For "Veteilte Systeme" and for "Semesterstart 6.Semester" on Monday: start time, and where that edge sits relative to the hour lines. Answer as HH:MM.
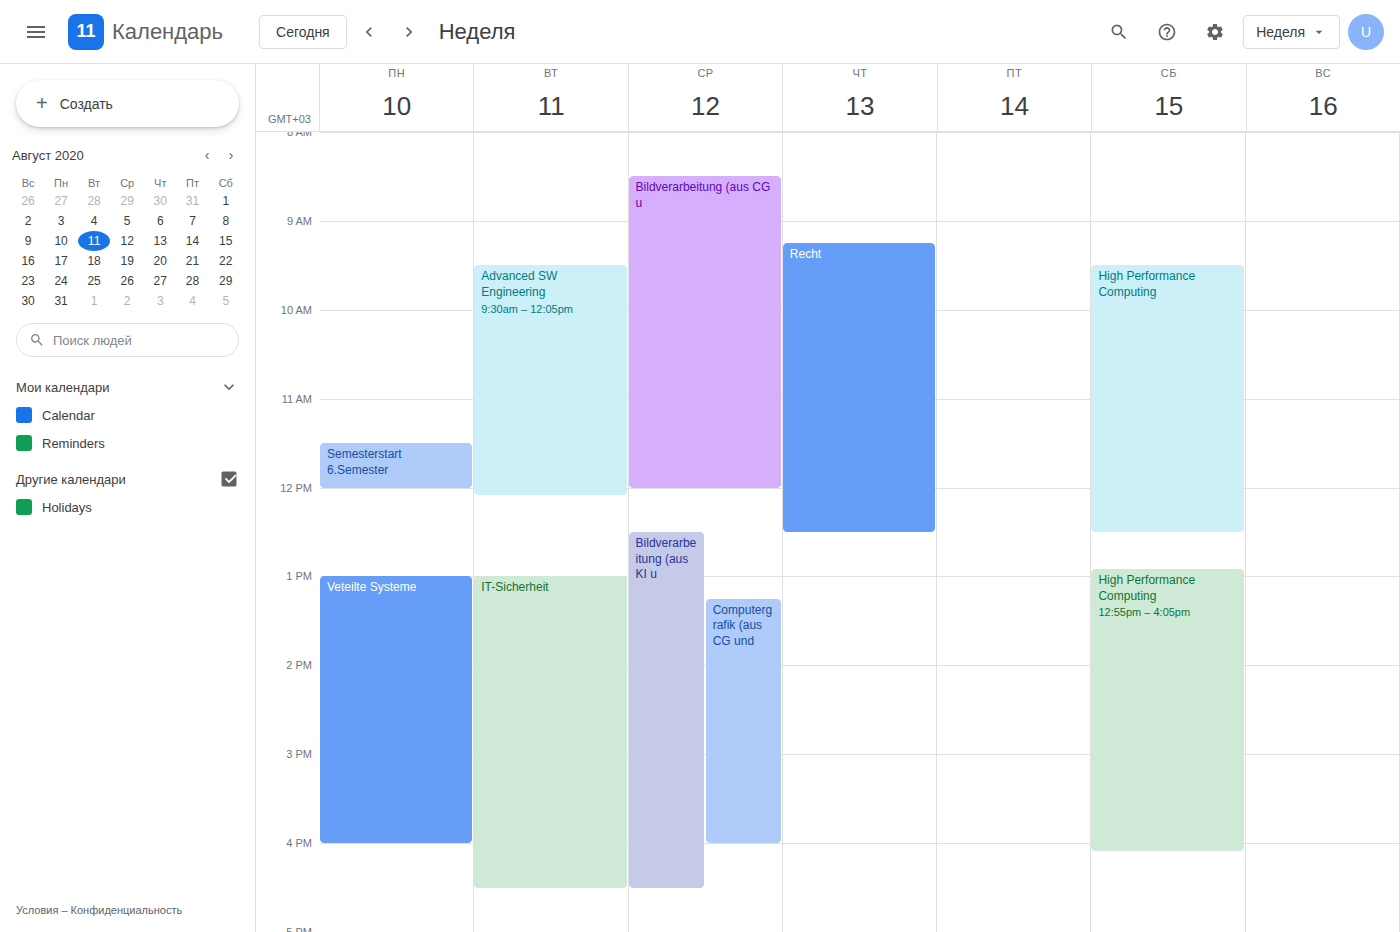
"Veteilte Systeme": 13:00, exactly on the 13:00 line. "Semesterstart 6.Semester": 11:30, halfway between the 11:00 and 12:00 lines.